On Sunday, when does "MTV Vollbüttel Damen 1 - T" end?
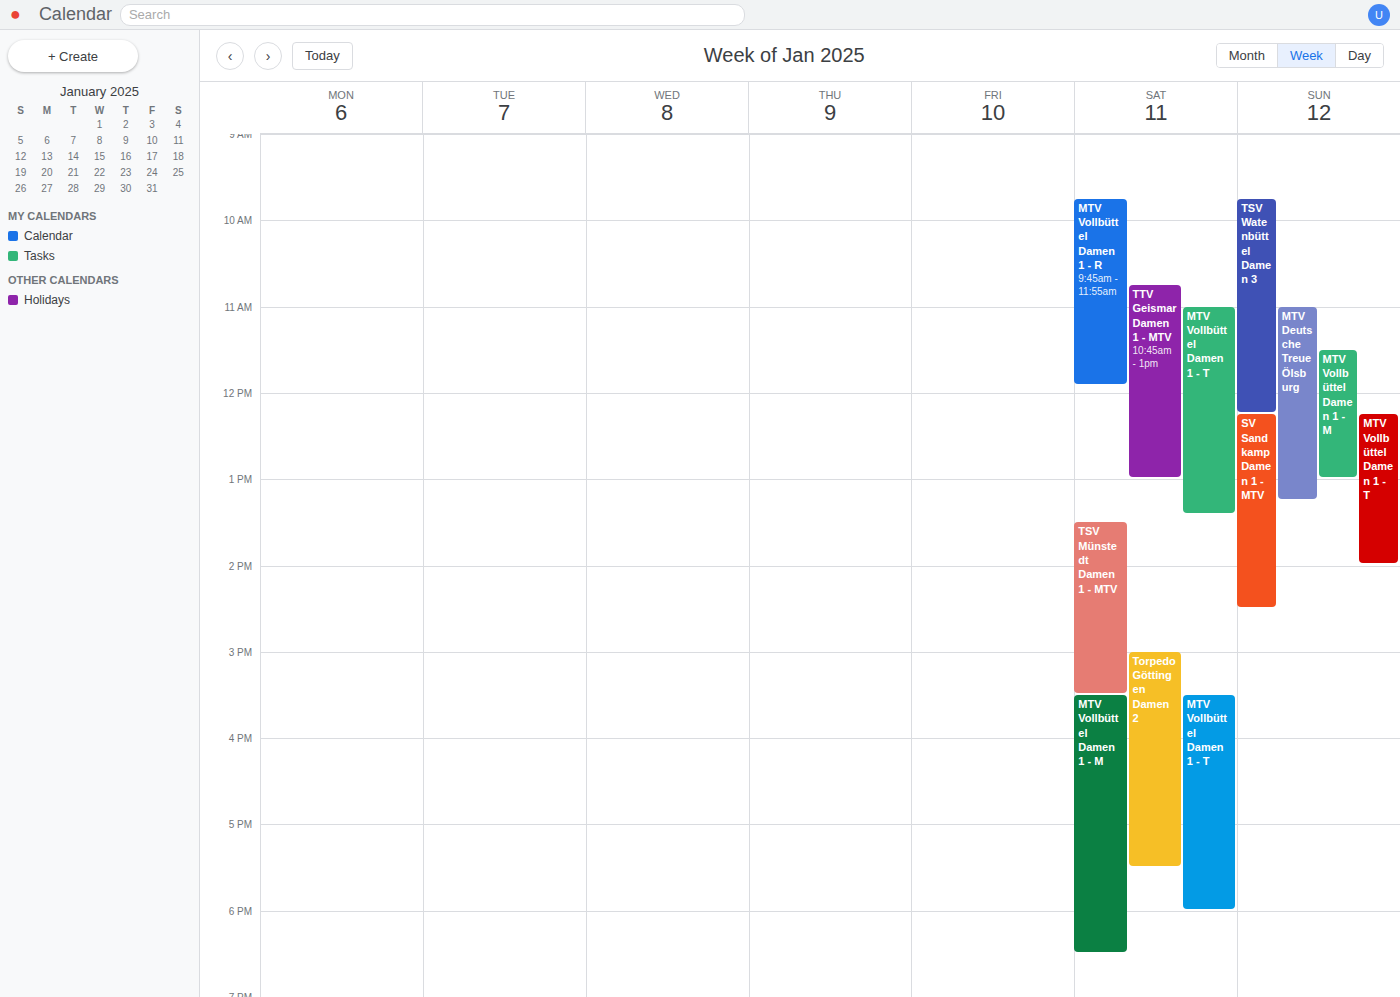
2:00 PM